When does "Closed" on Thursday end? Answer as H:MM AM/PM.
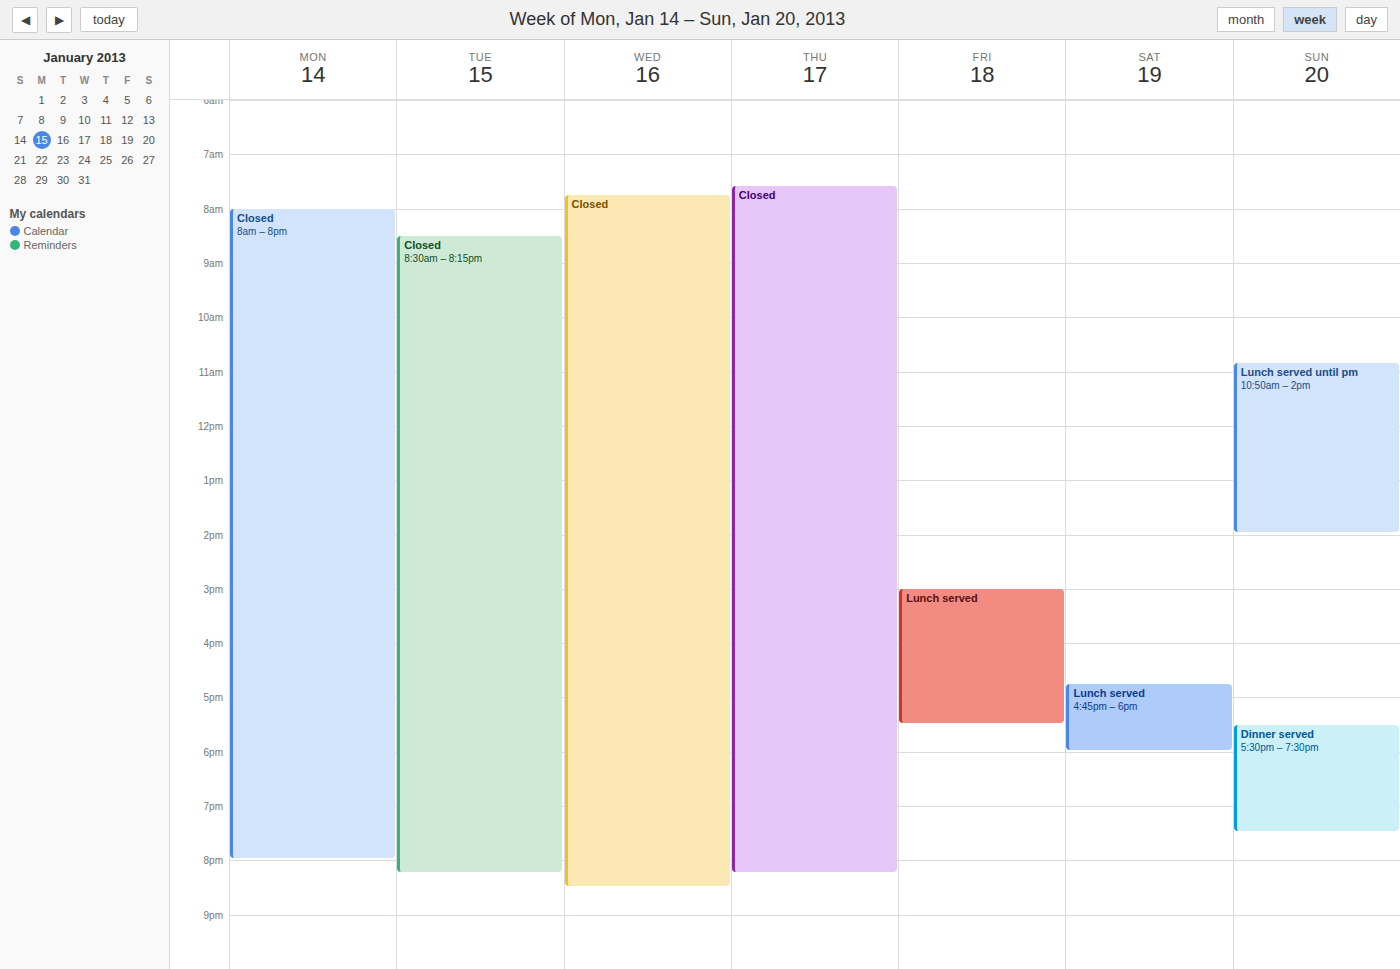
8:15 PM